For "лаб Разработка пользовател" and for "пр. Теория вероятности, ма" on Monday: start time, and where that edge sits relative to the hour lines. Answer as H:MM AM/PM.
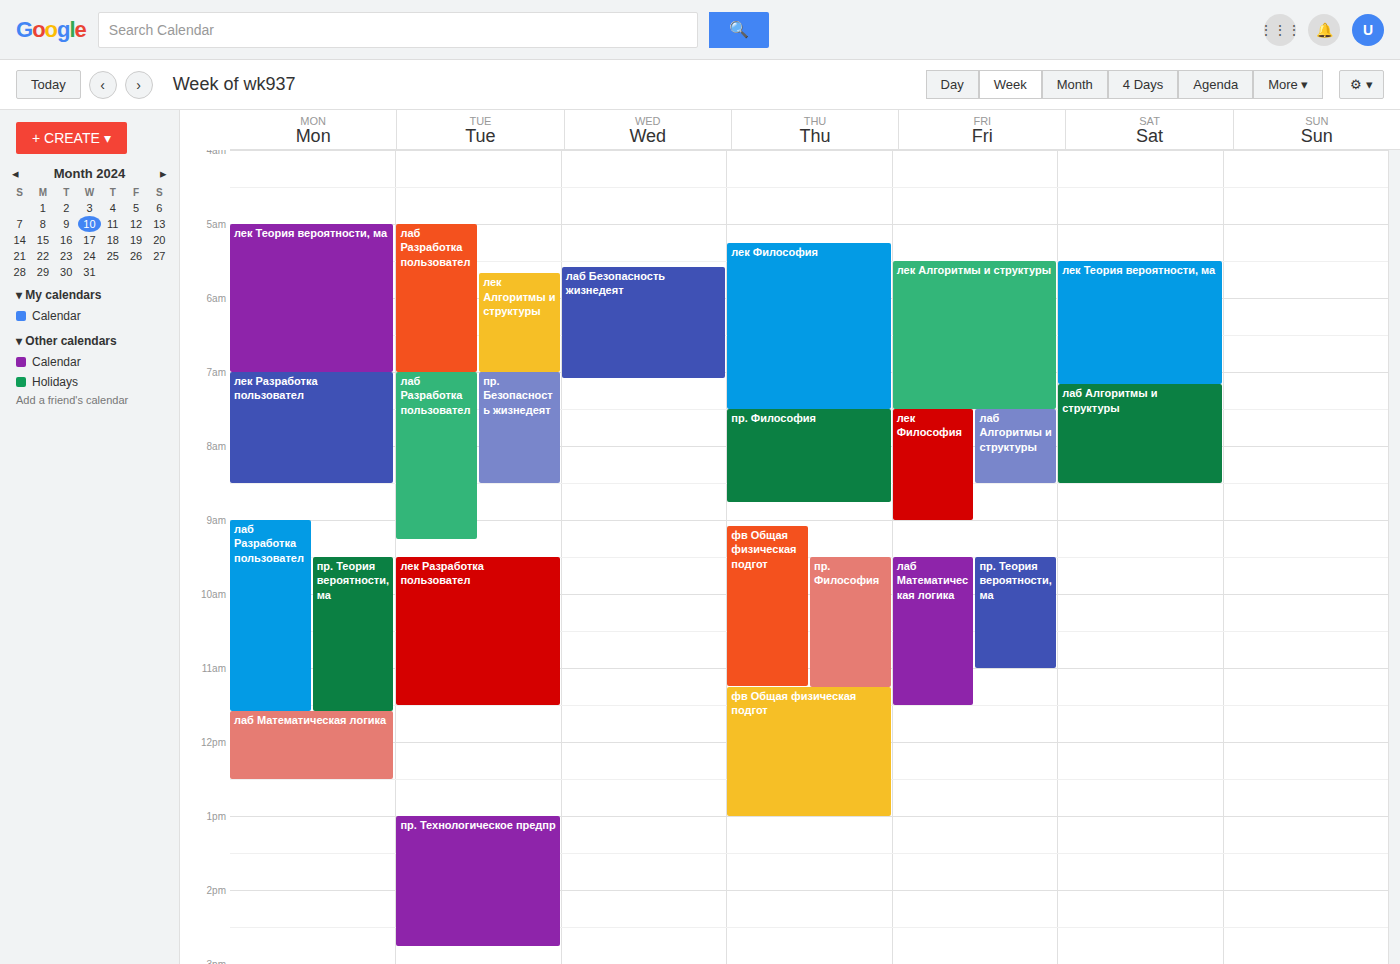
"лаб Разработка пользовател": 9:00 AM, exactly on the 9 AM line. "пр. Теория вероятности, ма": 9:30 AM, halfway between the 9 AM and 10 AM lines.